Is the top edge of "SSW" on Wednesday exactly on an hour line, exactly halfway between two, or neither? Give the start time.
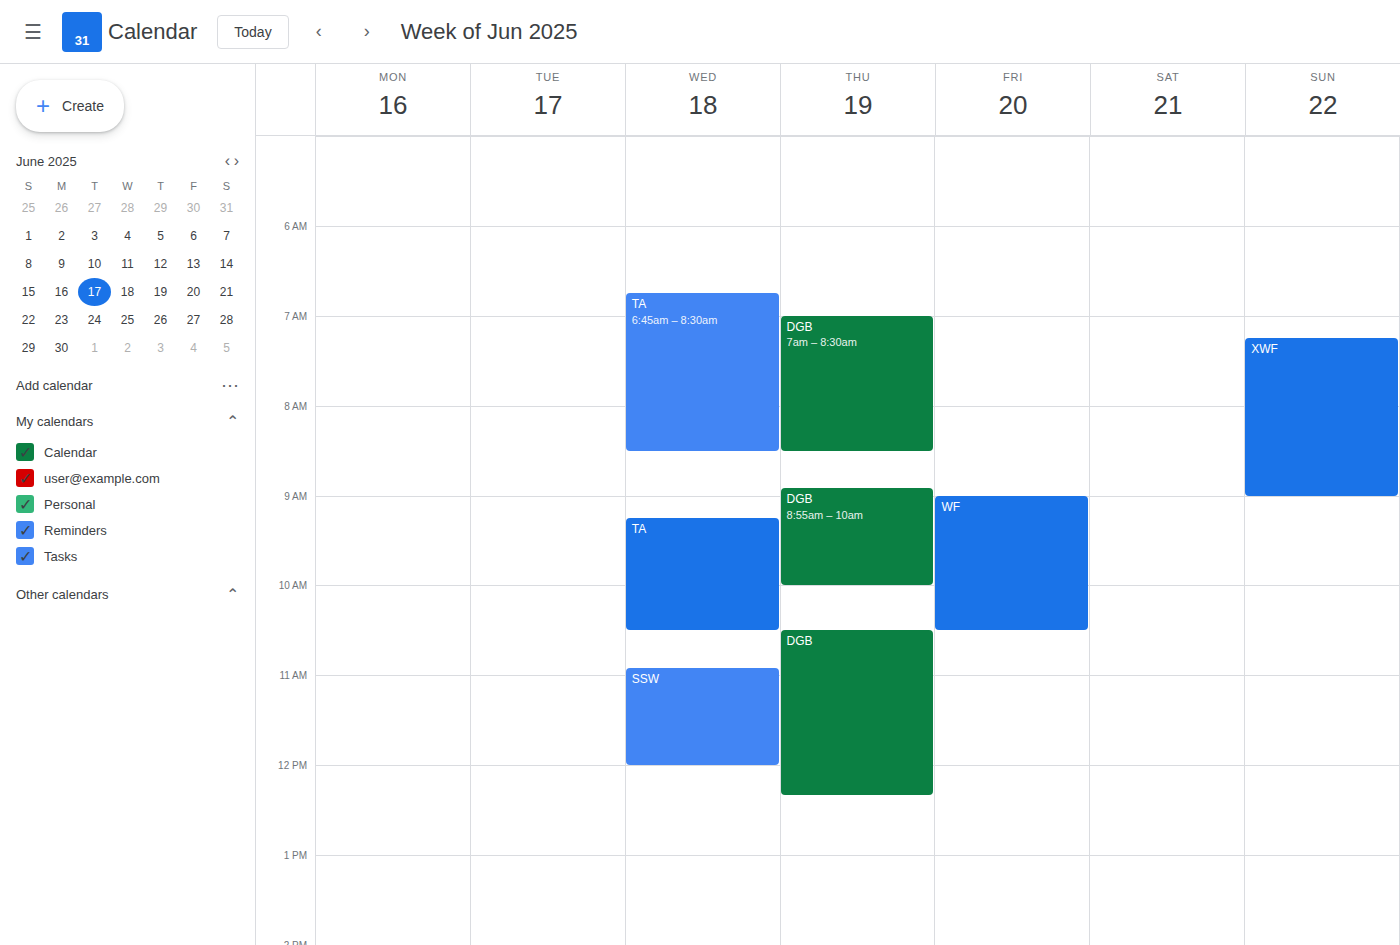
10:55 AM -- neither: 55 minutes below the 10 AM line and 5 minutes above the 11 AM line.